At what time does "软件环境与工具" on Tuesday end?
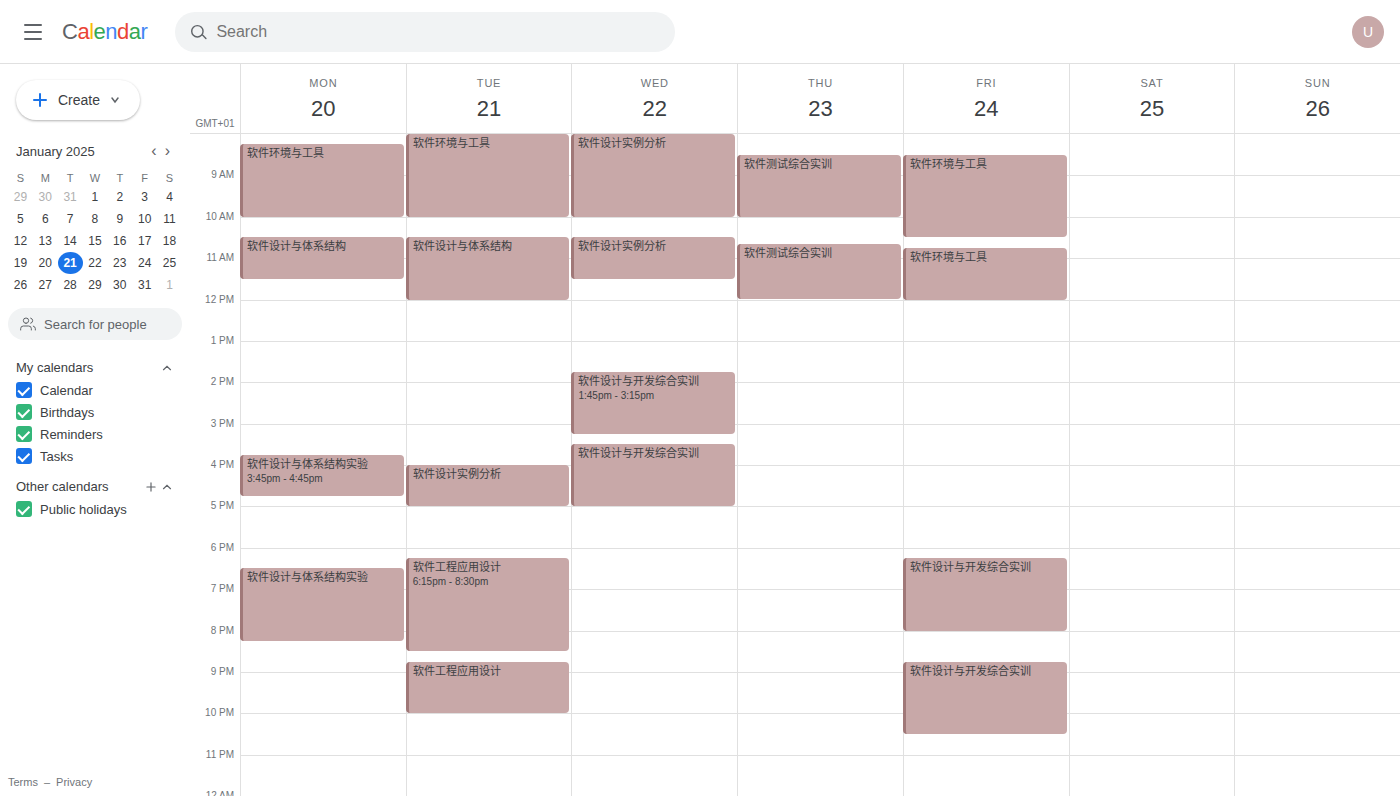
10:00